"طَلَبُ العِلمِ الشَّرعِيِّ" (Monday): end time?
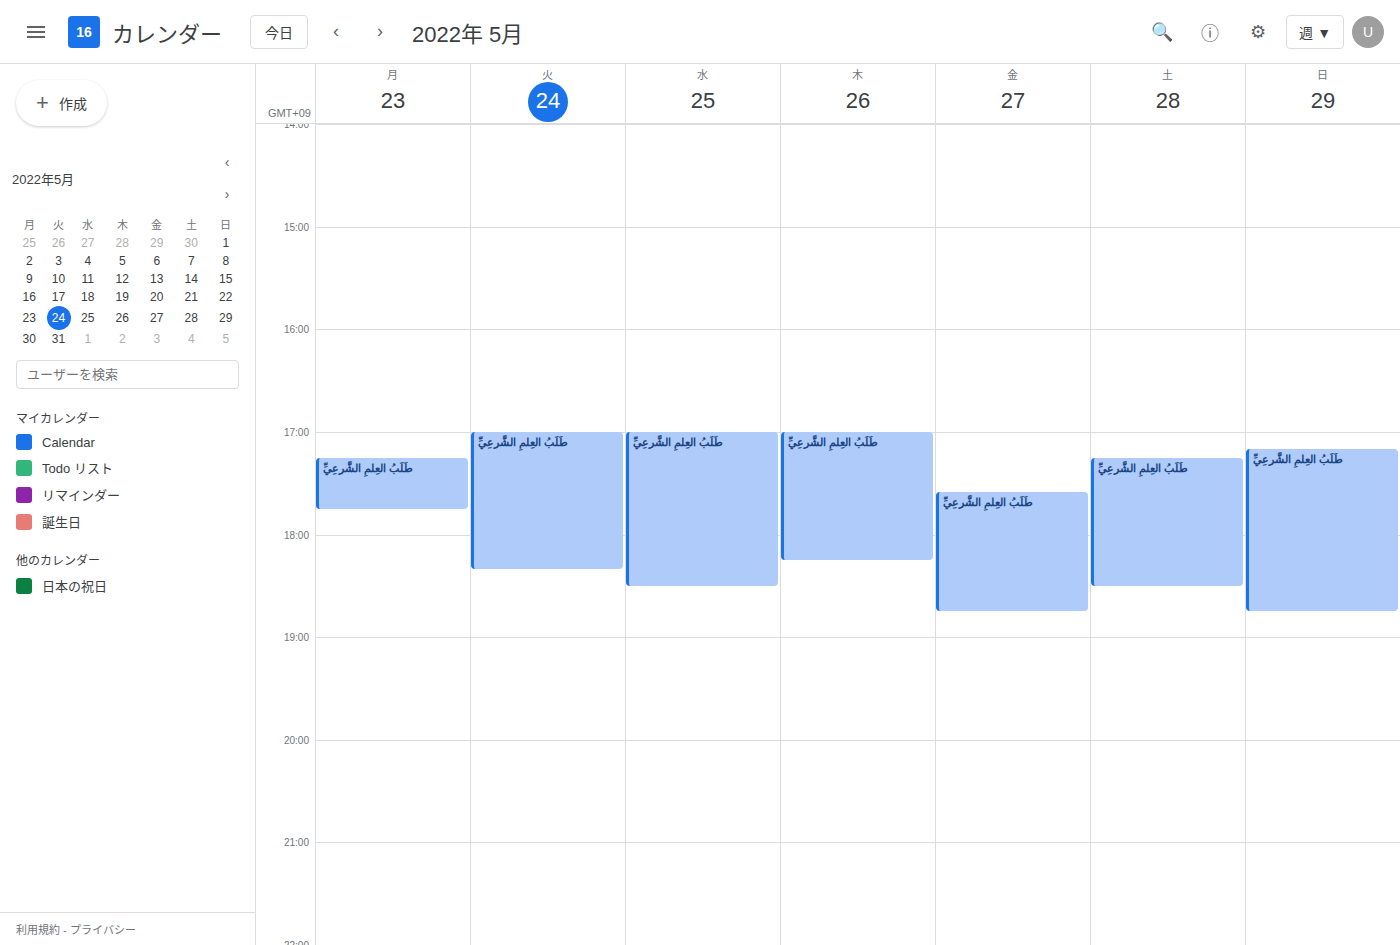
5:45 PM